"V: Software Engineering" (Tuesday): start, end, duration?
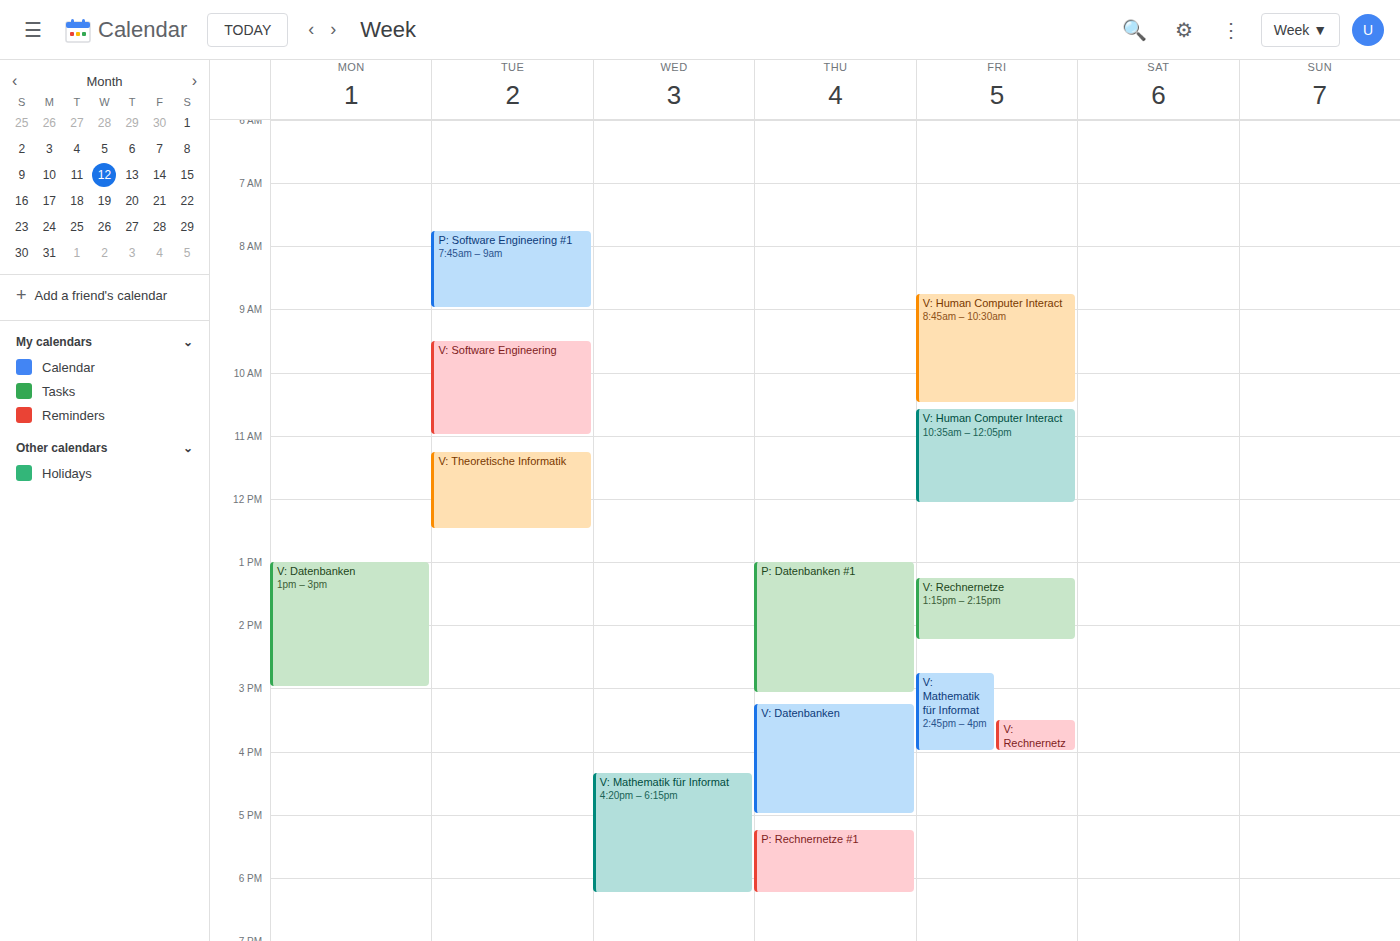
9:30 AM to 11:00 AM, 1 hour 30 minutes